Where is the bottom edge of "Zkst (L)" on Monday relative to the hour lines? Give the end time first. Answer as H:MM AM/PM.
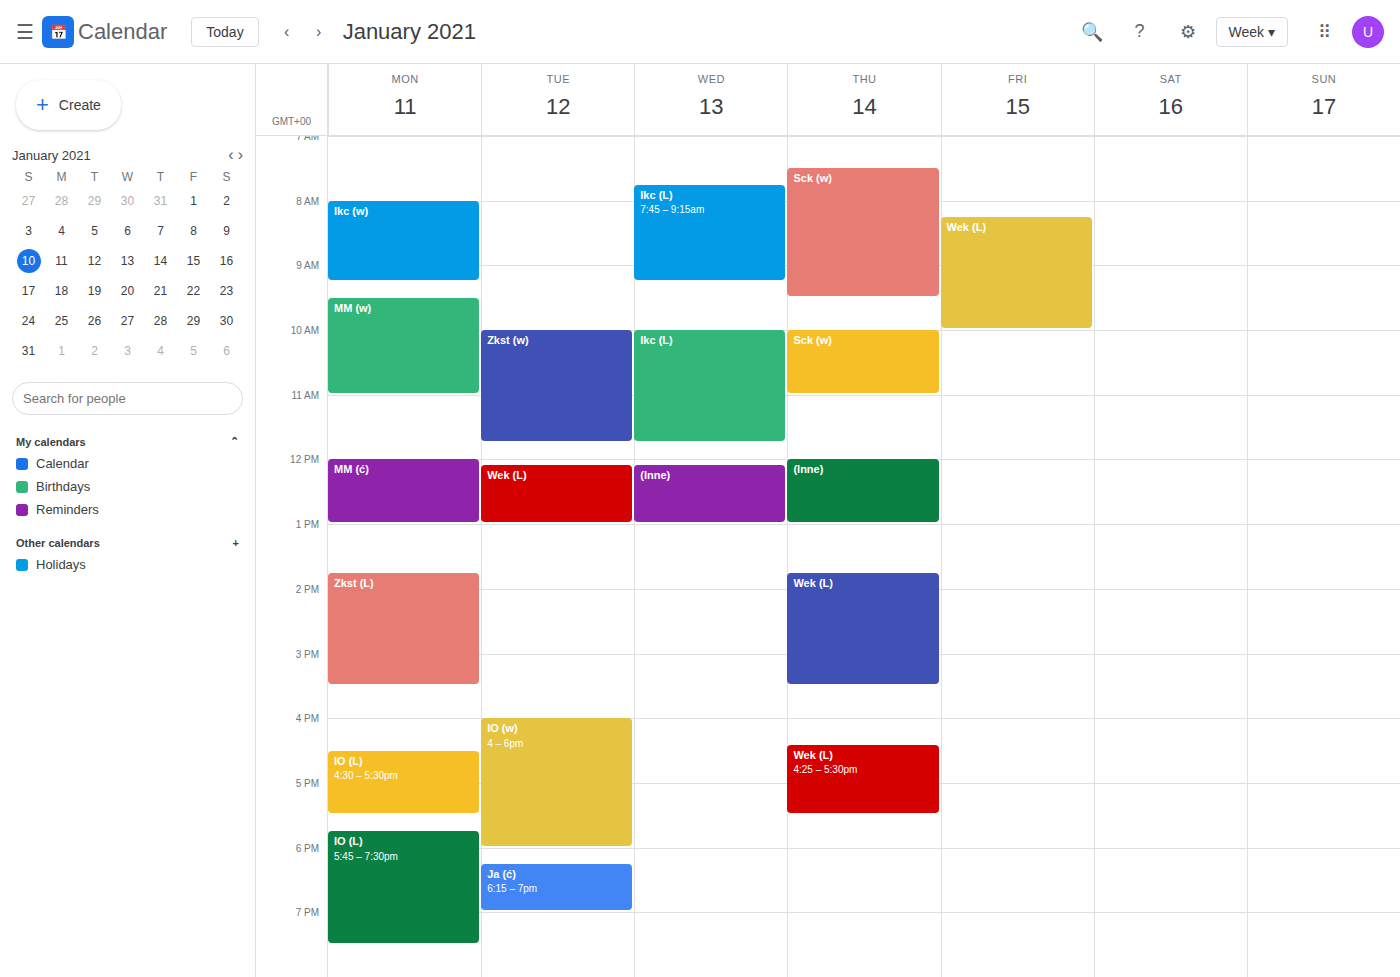
3:30 PM -- halfway between the 3 PM and 4 PM lines.